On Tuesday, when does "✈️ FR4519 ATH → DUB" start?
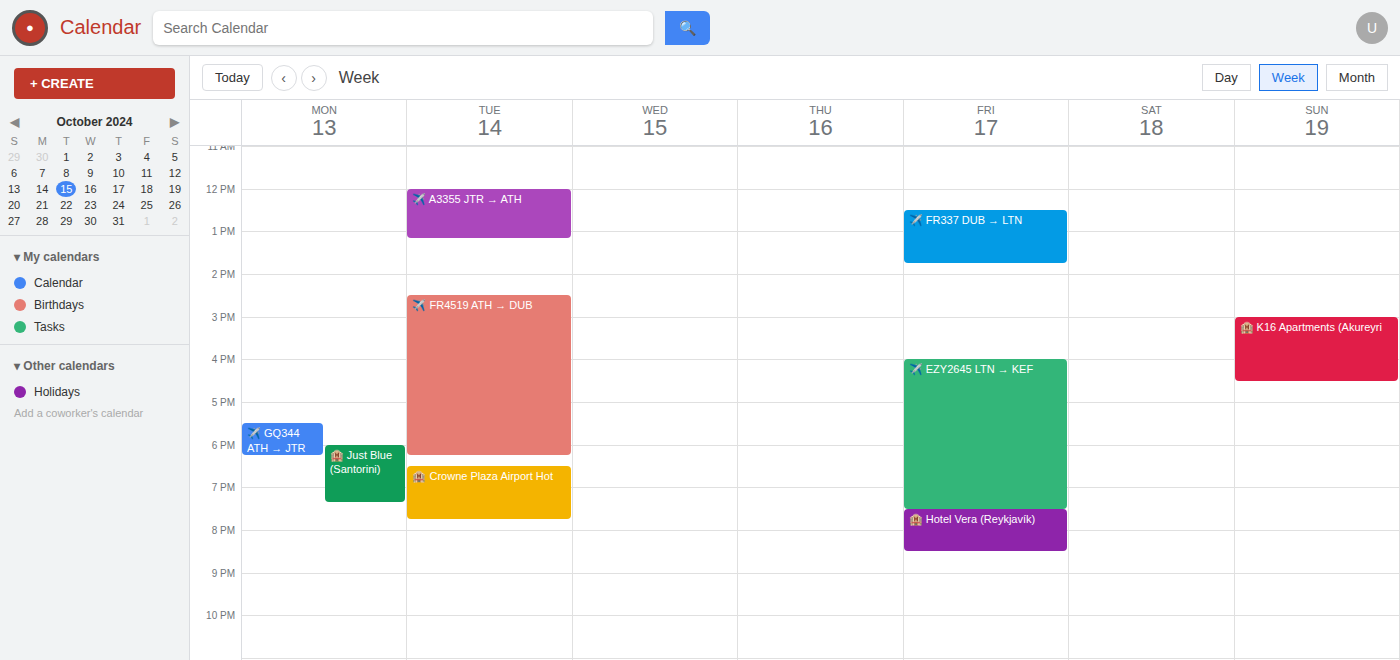
2:30 PM